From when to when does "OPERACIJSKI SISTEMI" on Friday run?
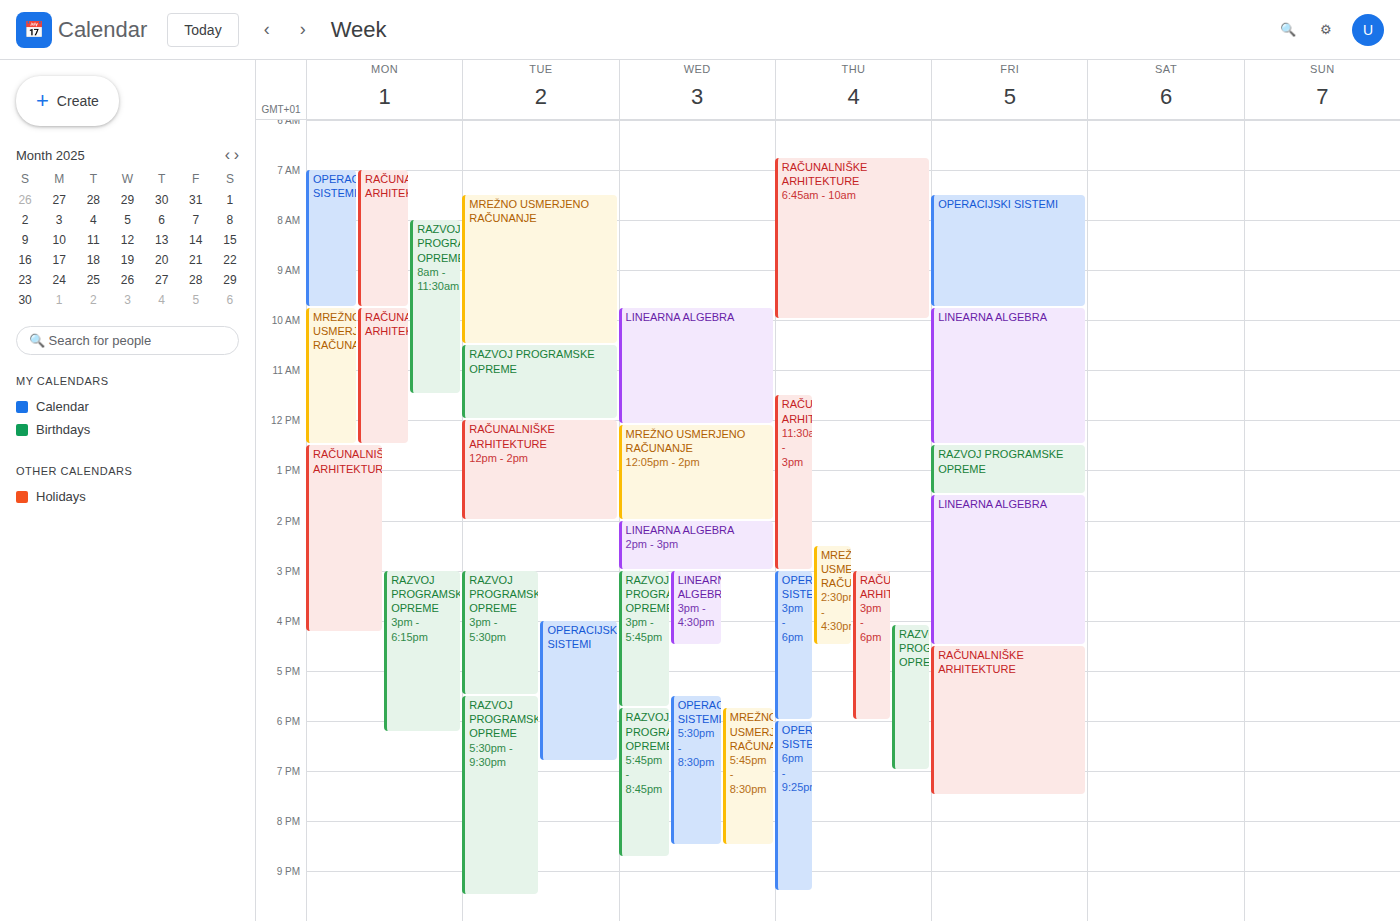
7:30 AM to 9:45 AM